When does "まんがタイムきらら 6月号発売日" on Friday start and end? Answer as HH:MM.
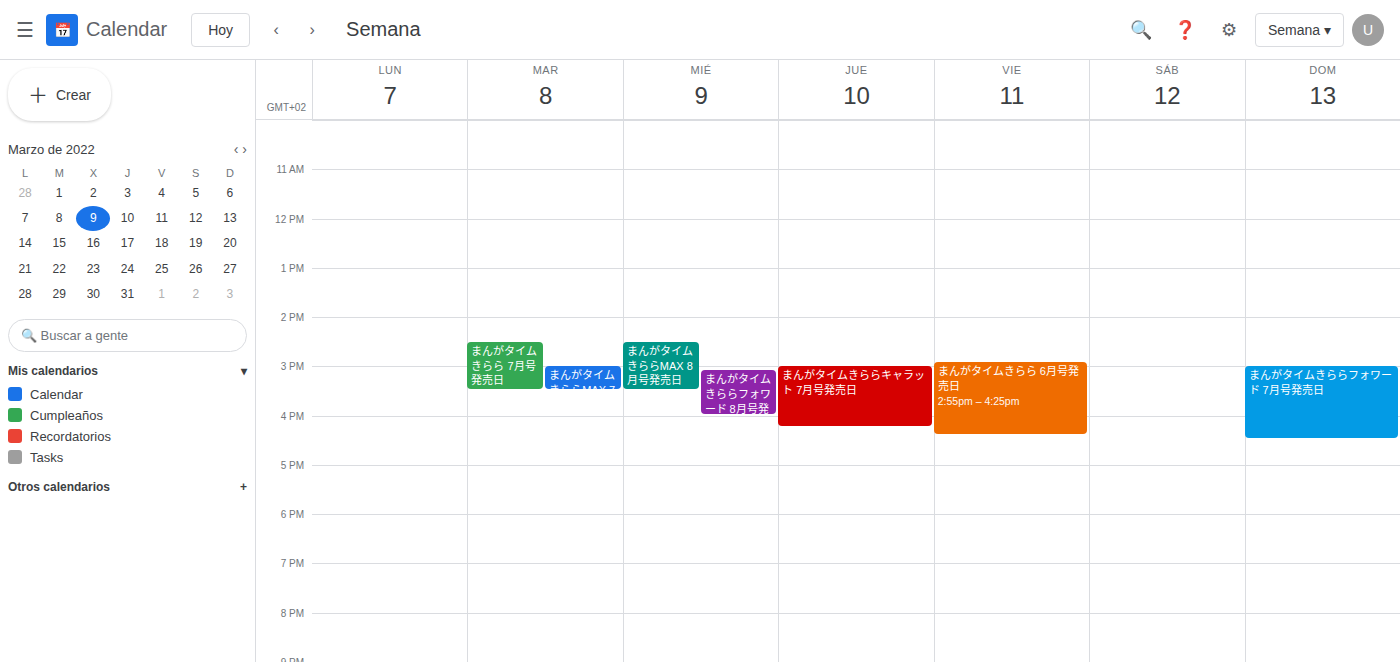
14:55 to 16:25